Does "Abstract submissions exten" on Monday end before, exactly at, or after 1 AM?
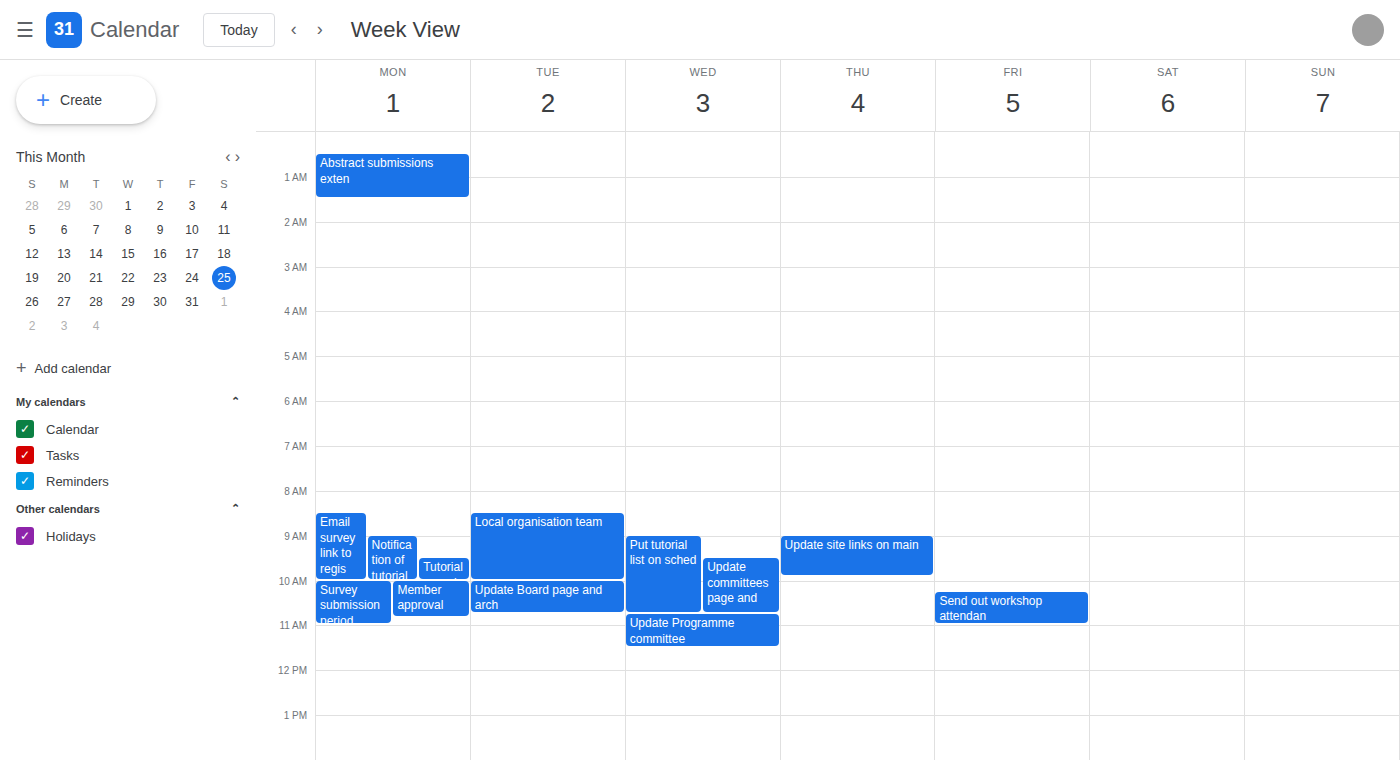
1:30 AM -- after 1 AM, 30 minutes below the 1 AM line.